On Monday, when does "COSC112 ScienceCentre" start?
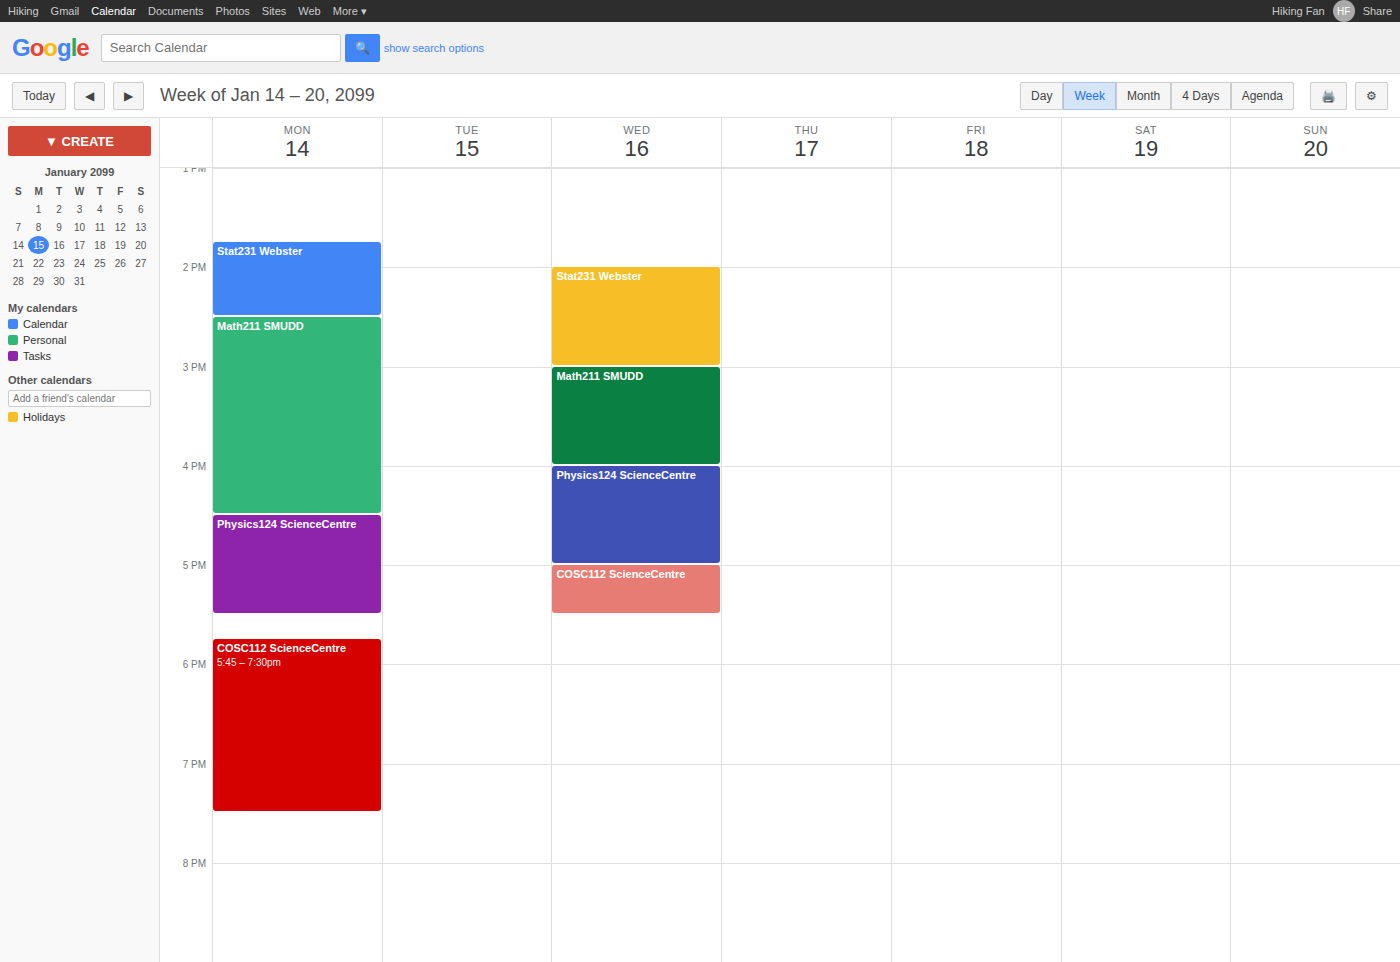
5:45 PM